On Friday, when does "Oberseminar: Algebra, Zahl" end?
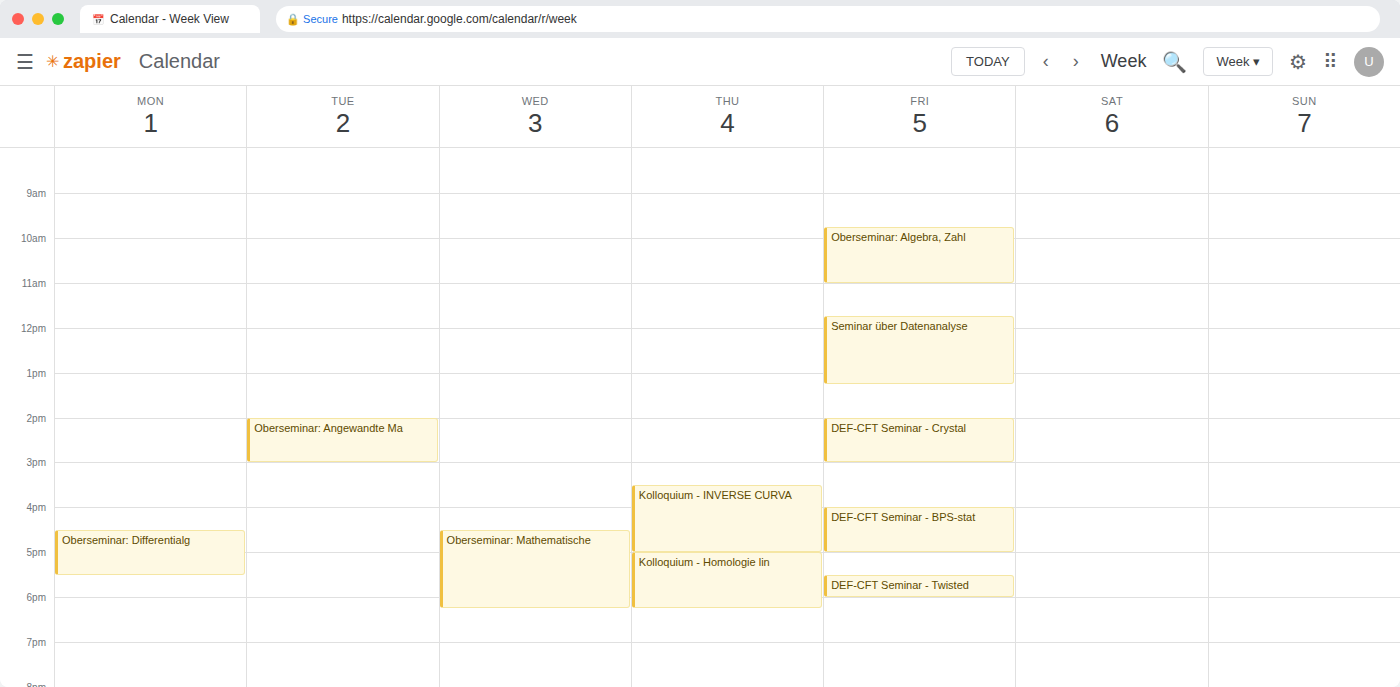
11:00 AM